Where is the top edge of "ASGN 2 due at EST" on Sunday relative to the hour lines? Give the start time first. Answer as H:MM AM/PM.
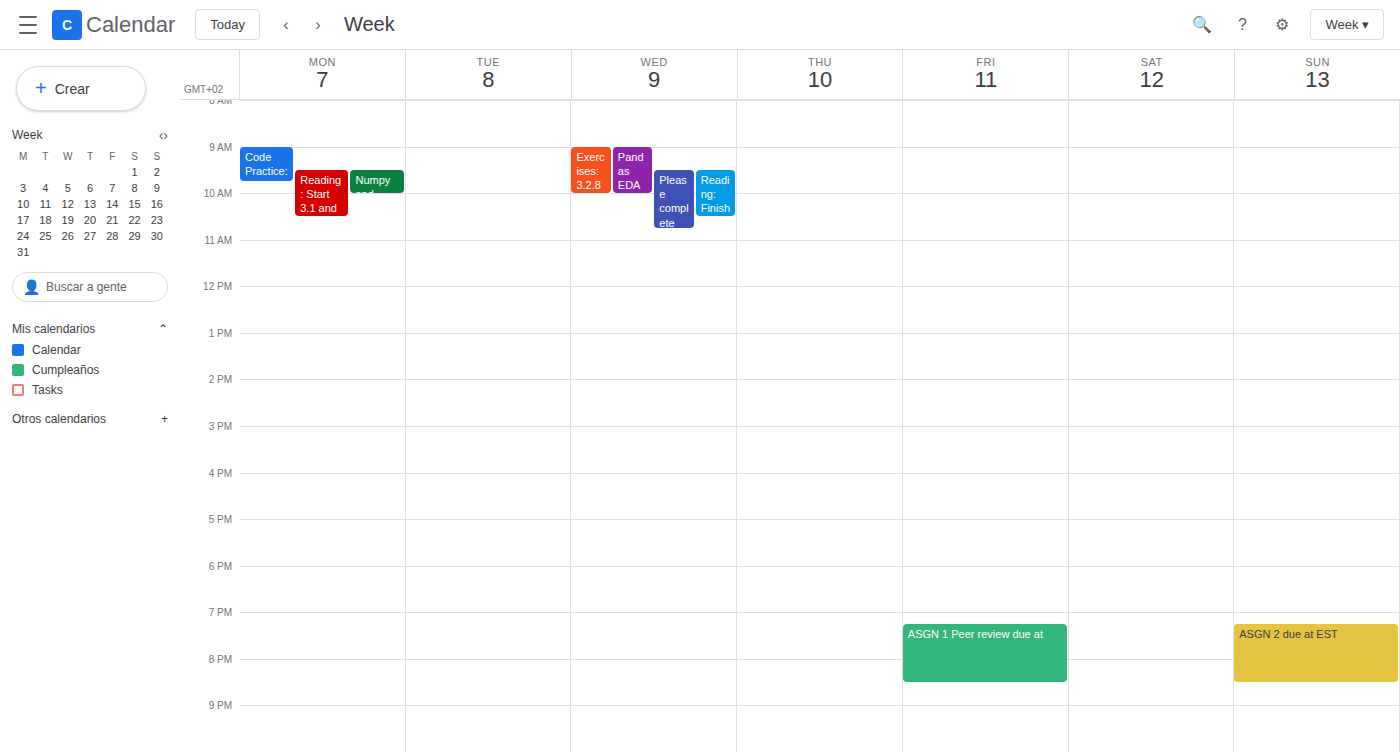
7:15 PM -- neither: a quarter of the way from the 7 PM line to the 8 PM line.